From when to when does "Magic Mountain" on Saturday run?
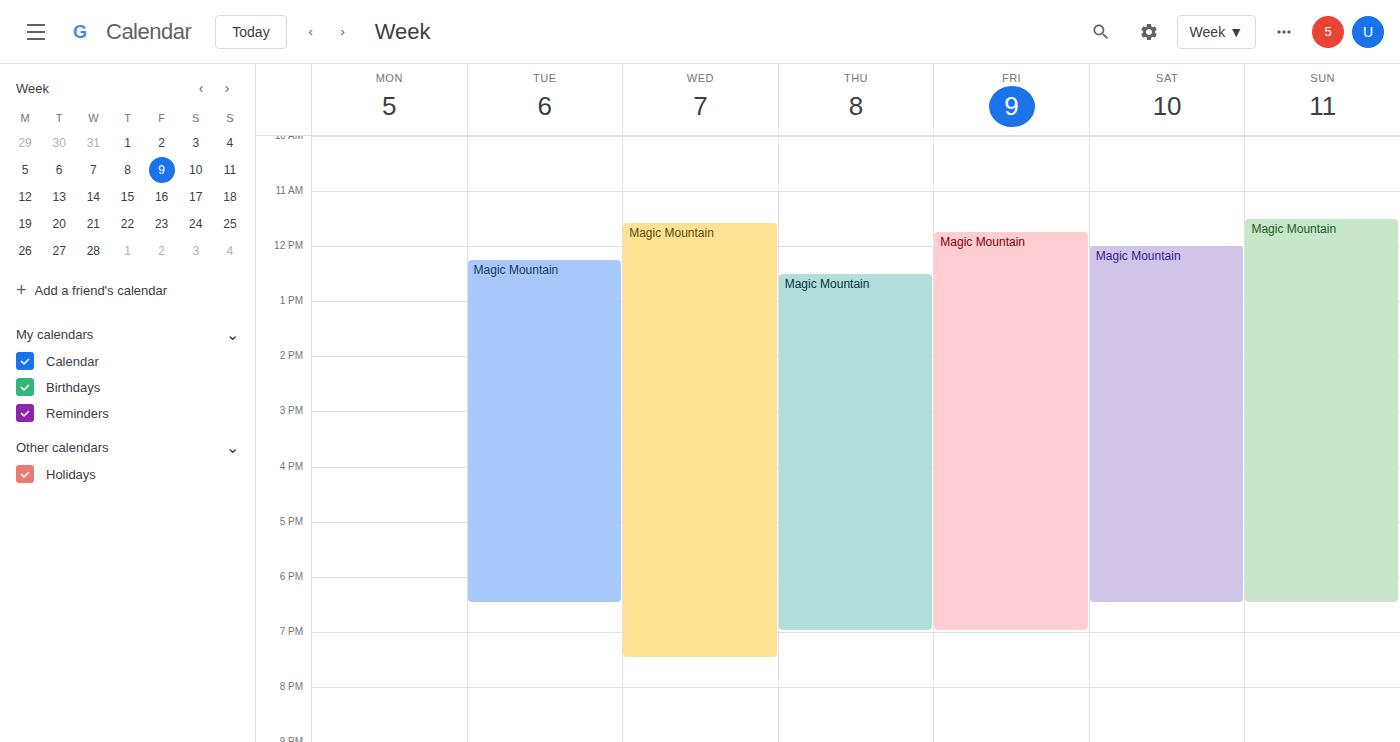
12:00 PM to 6:30 PM